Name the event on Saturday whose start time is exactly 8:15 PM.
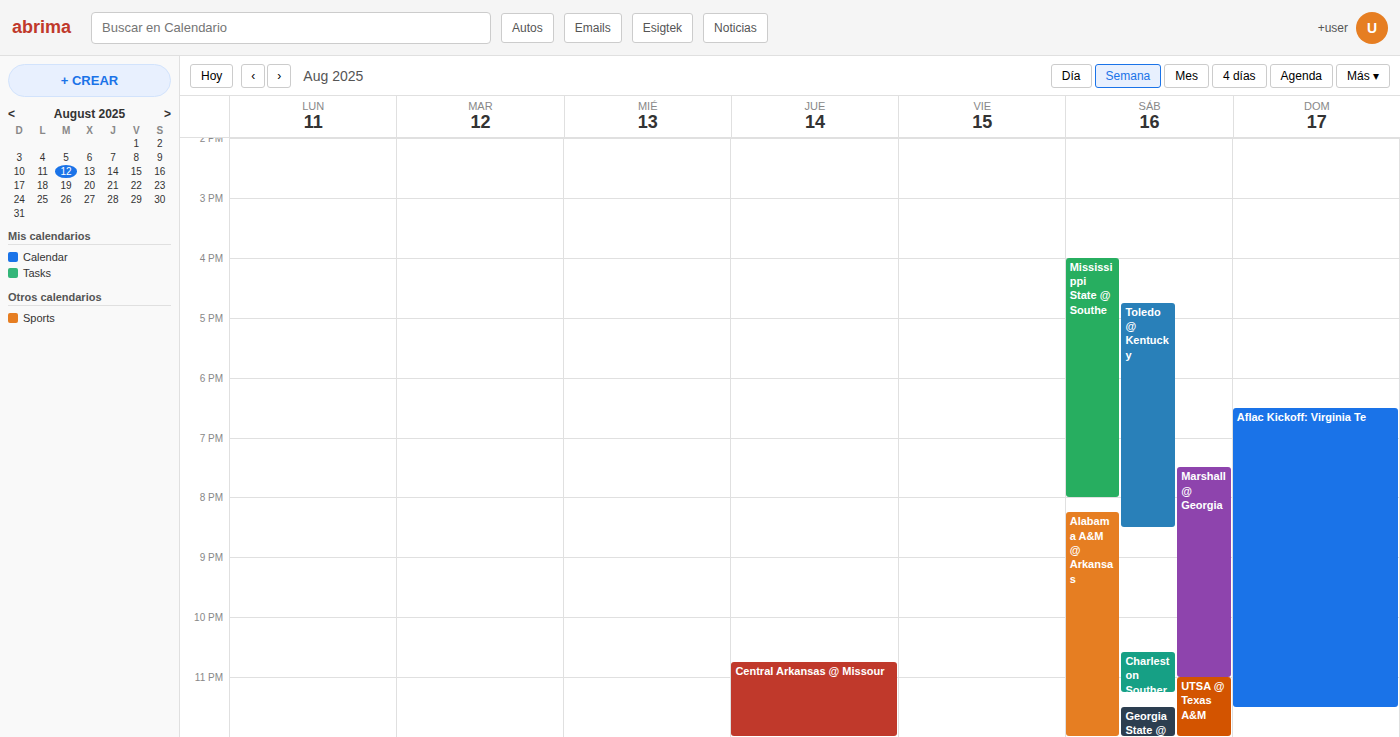
"Alabama A&M @ Arkansas"